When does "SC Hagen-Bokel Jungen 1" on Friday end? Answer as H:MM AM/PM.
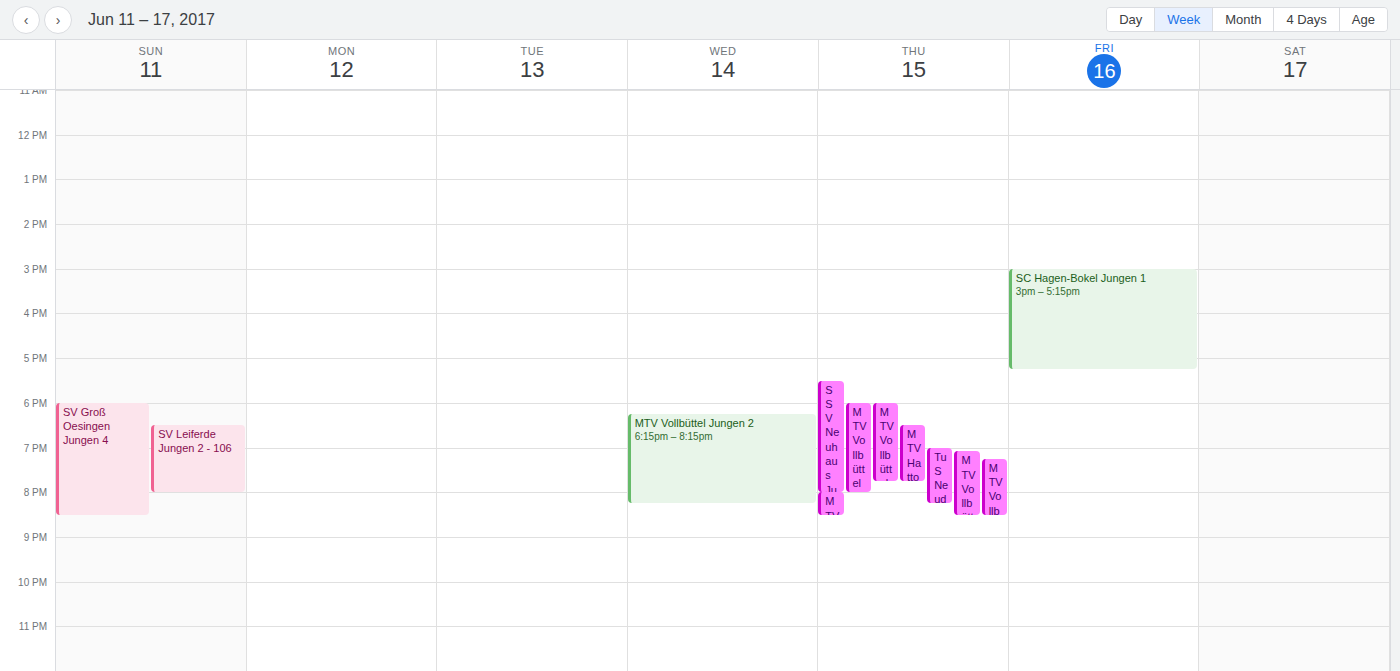
5:15 PM